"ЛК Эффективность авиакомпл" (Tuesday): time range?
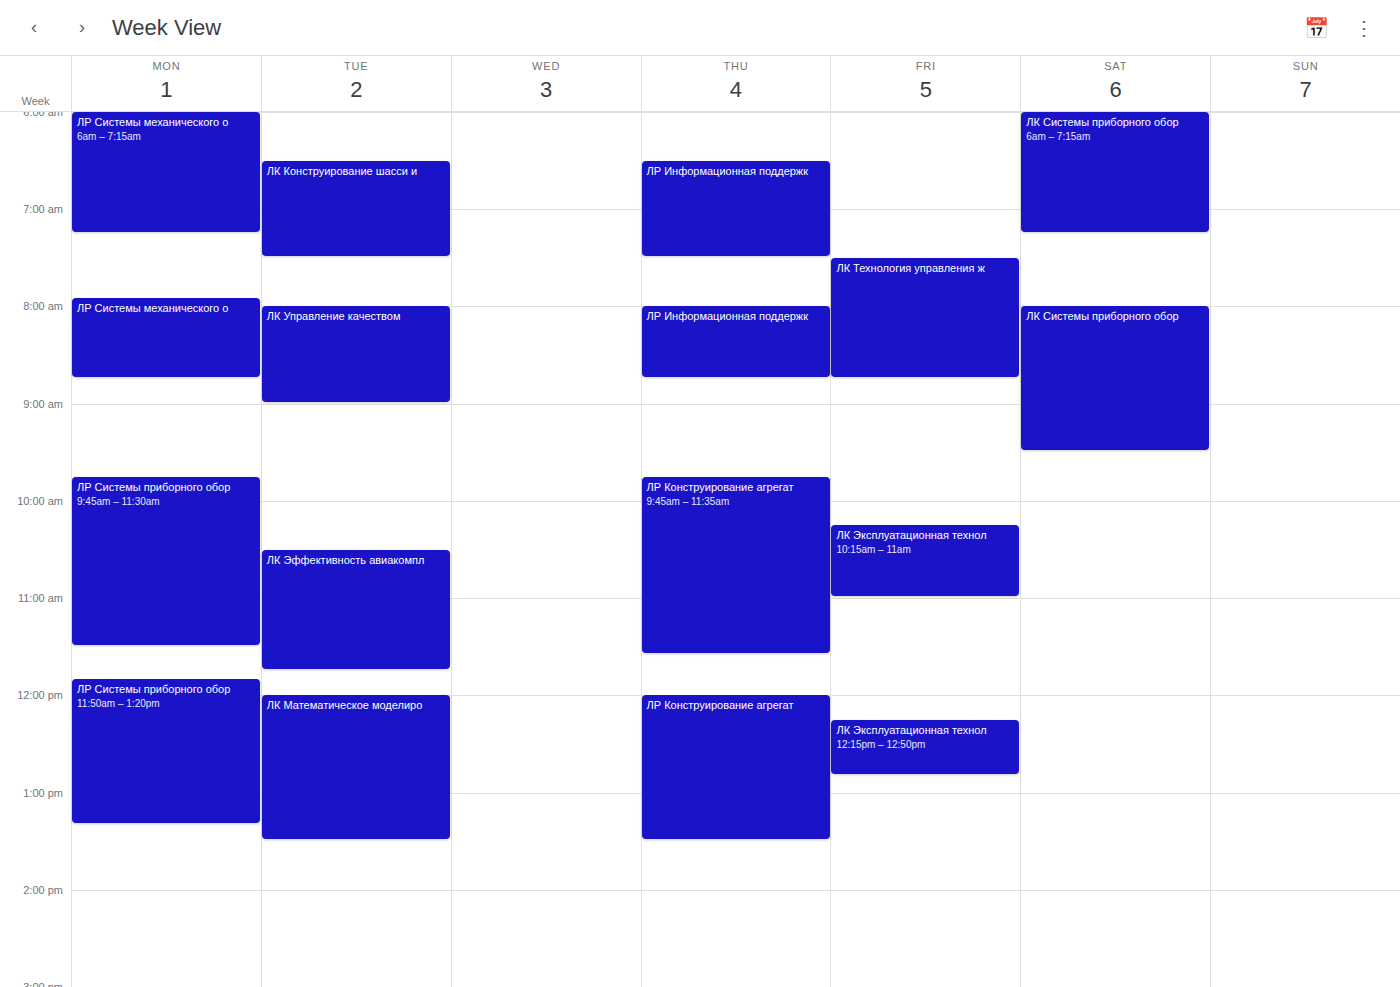
10:30 AM to 11:45 AM